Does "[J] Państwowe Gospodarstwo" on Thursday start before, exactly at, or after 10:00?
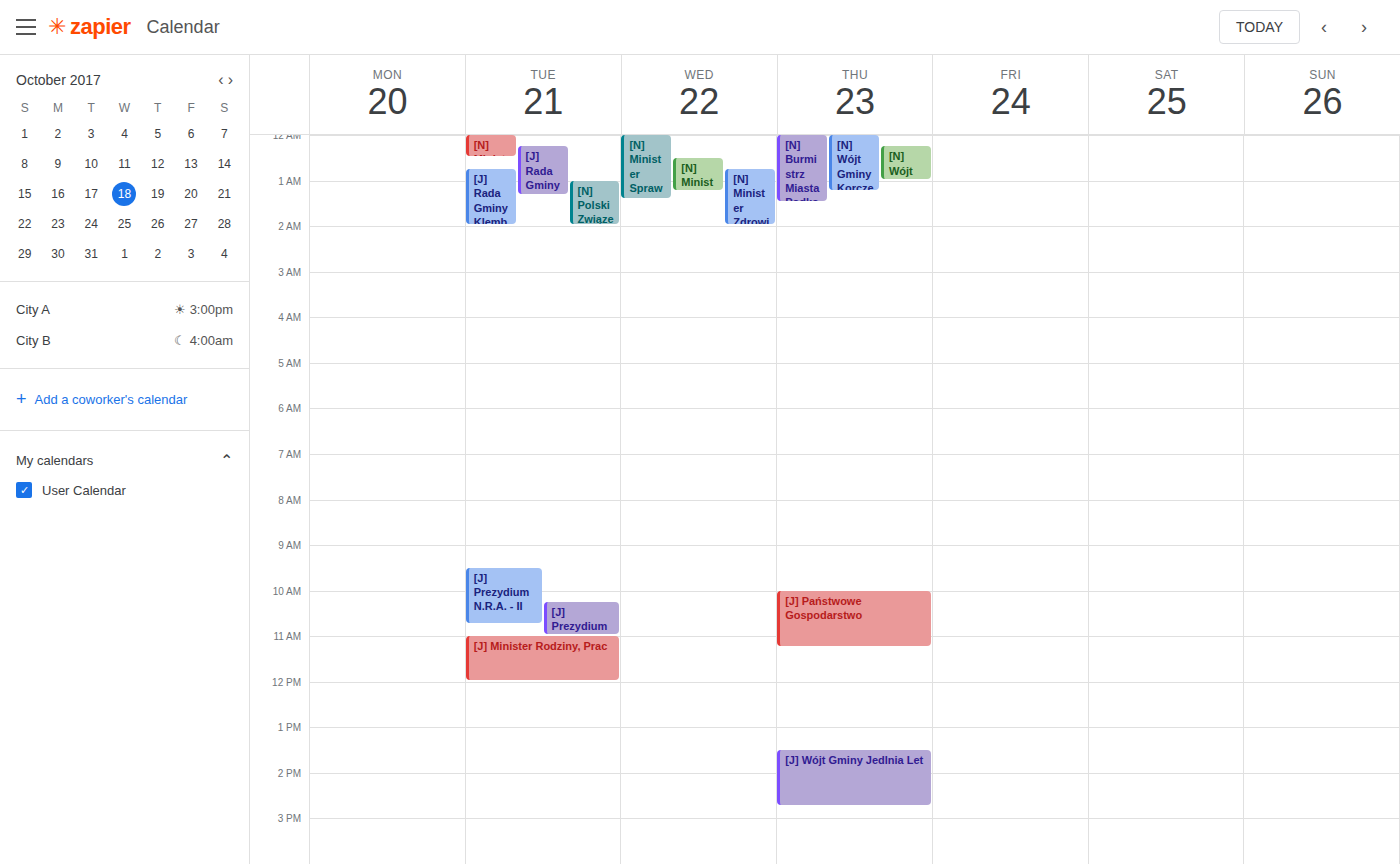
10:00 -- exactly at 10:00, on the 10:00 line.